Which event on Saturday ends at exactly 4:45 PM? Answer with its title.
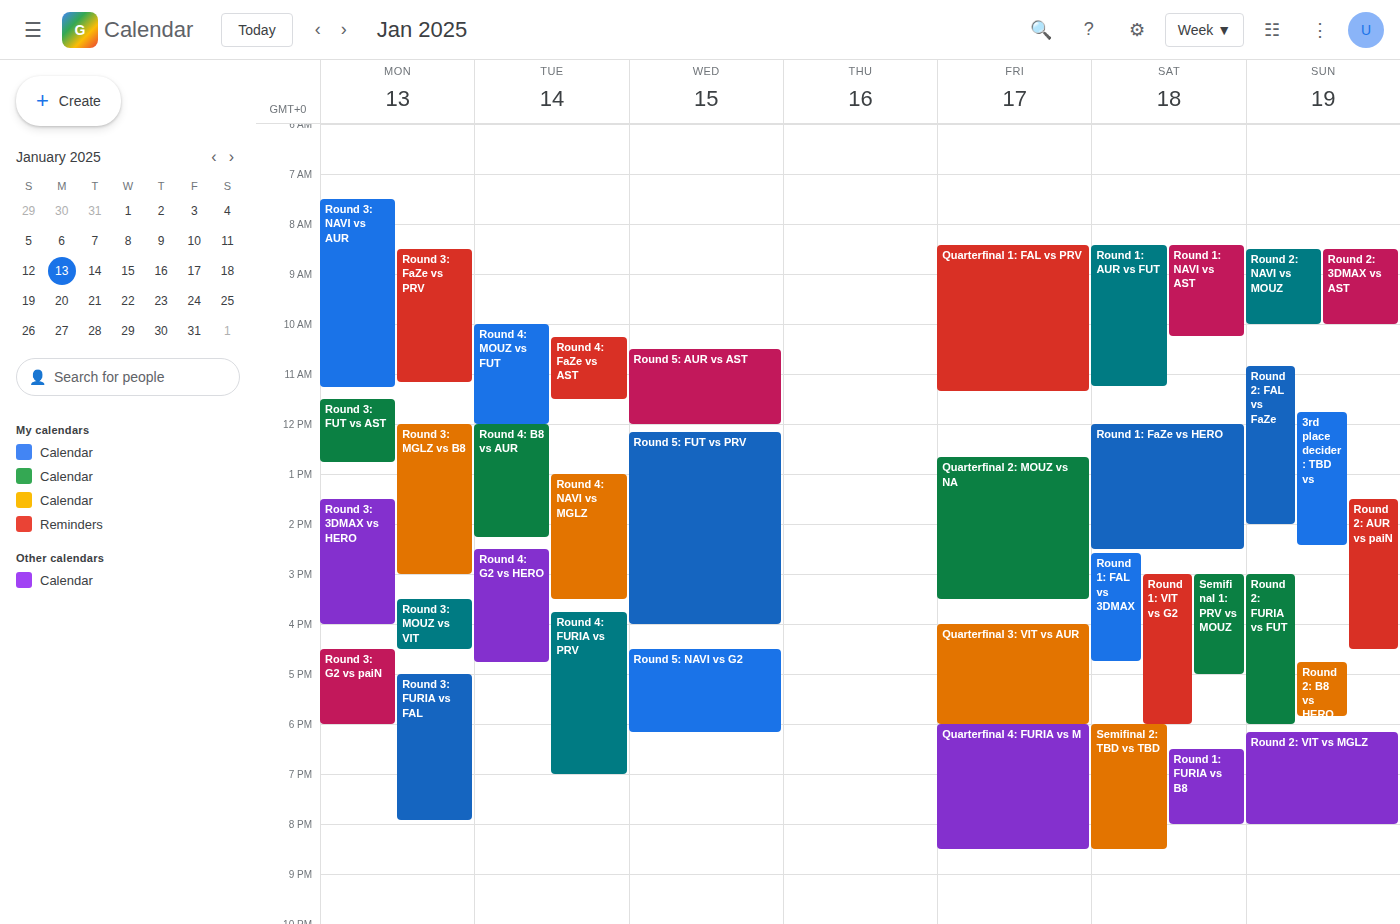
"Round 1: FAL vs 3DMAX"